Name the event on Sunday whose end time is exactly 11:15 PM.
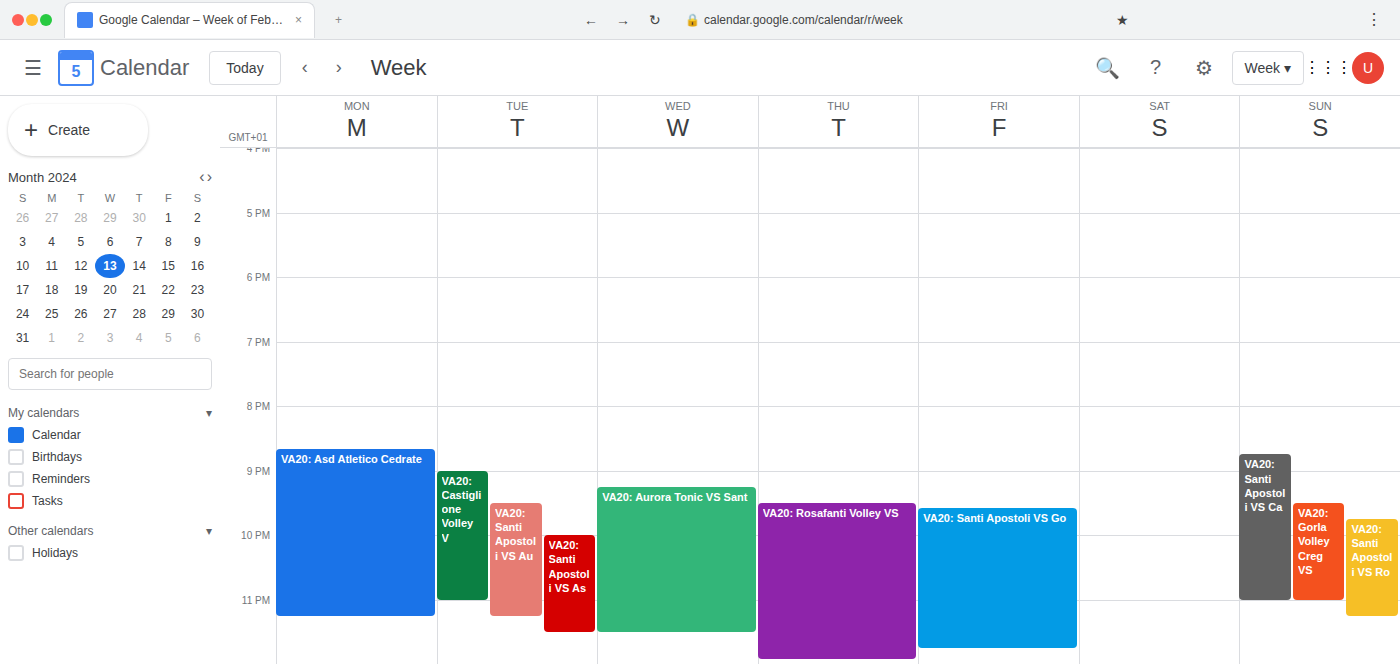
"VA20: Santi Apostoli VS Ro"